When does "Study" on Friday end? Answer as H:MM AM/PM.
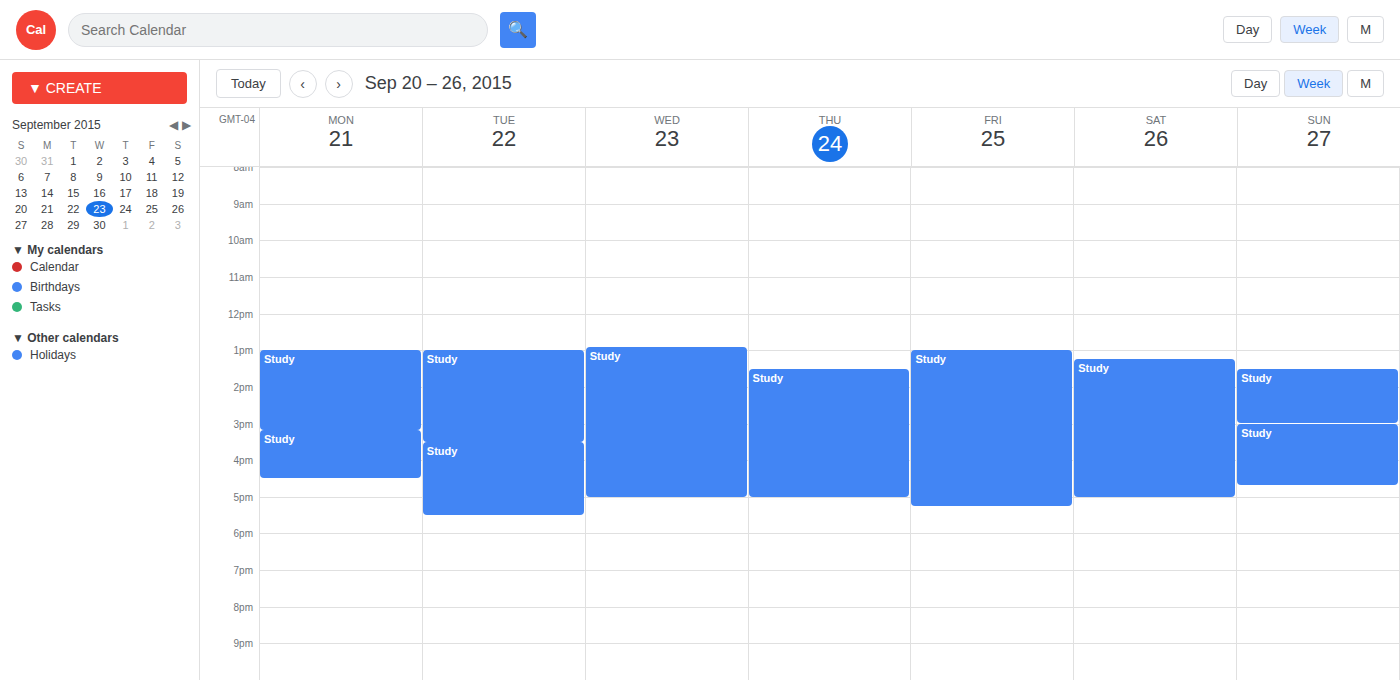
5:15 PM